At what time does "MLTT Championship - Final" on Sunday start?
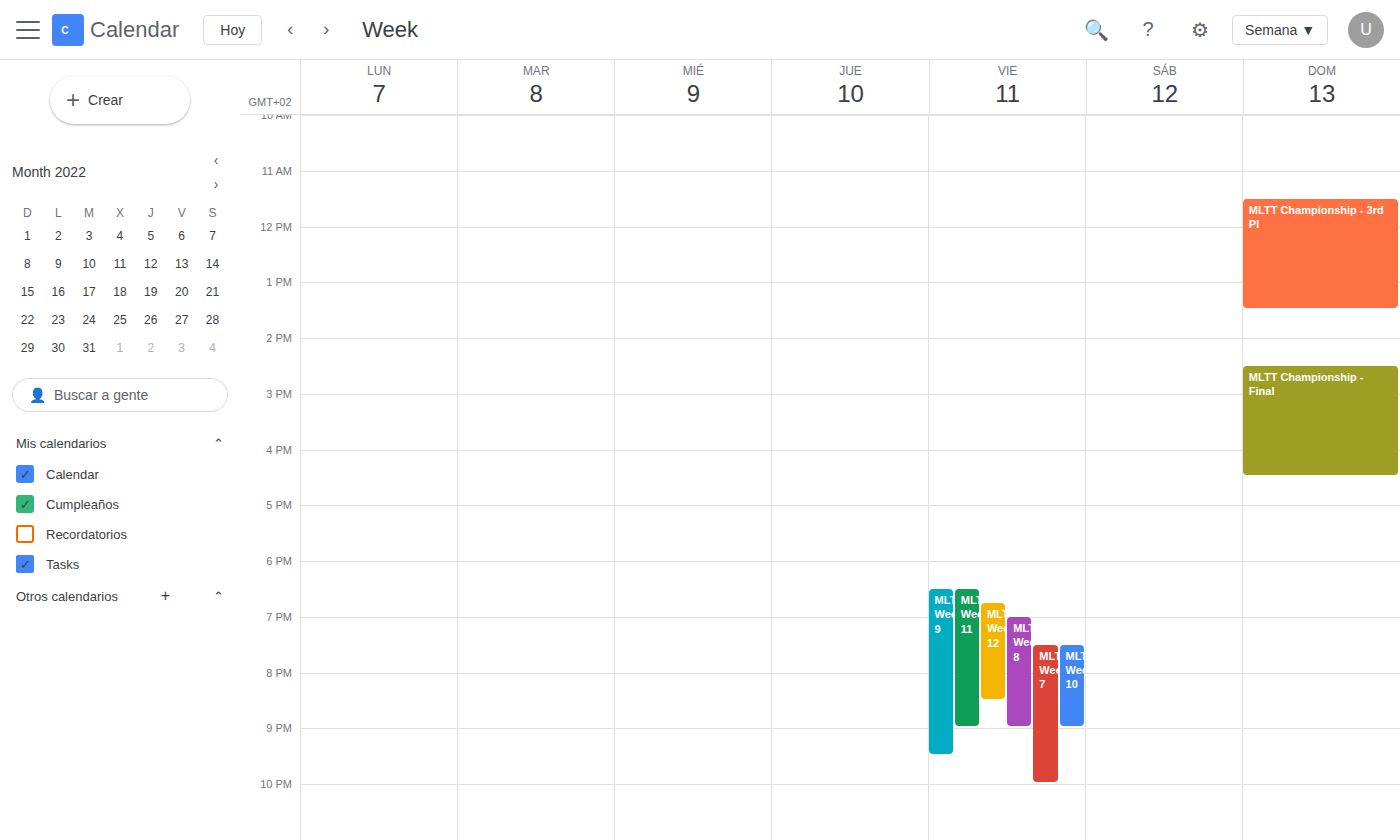
2:30 PM